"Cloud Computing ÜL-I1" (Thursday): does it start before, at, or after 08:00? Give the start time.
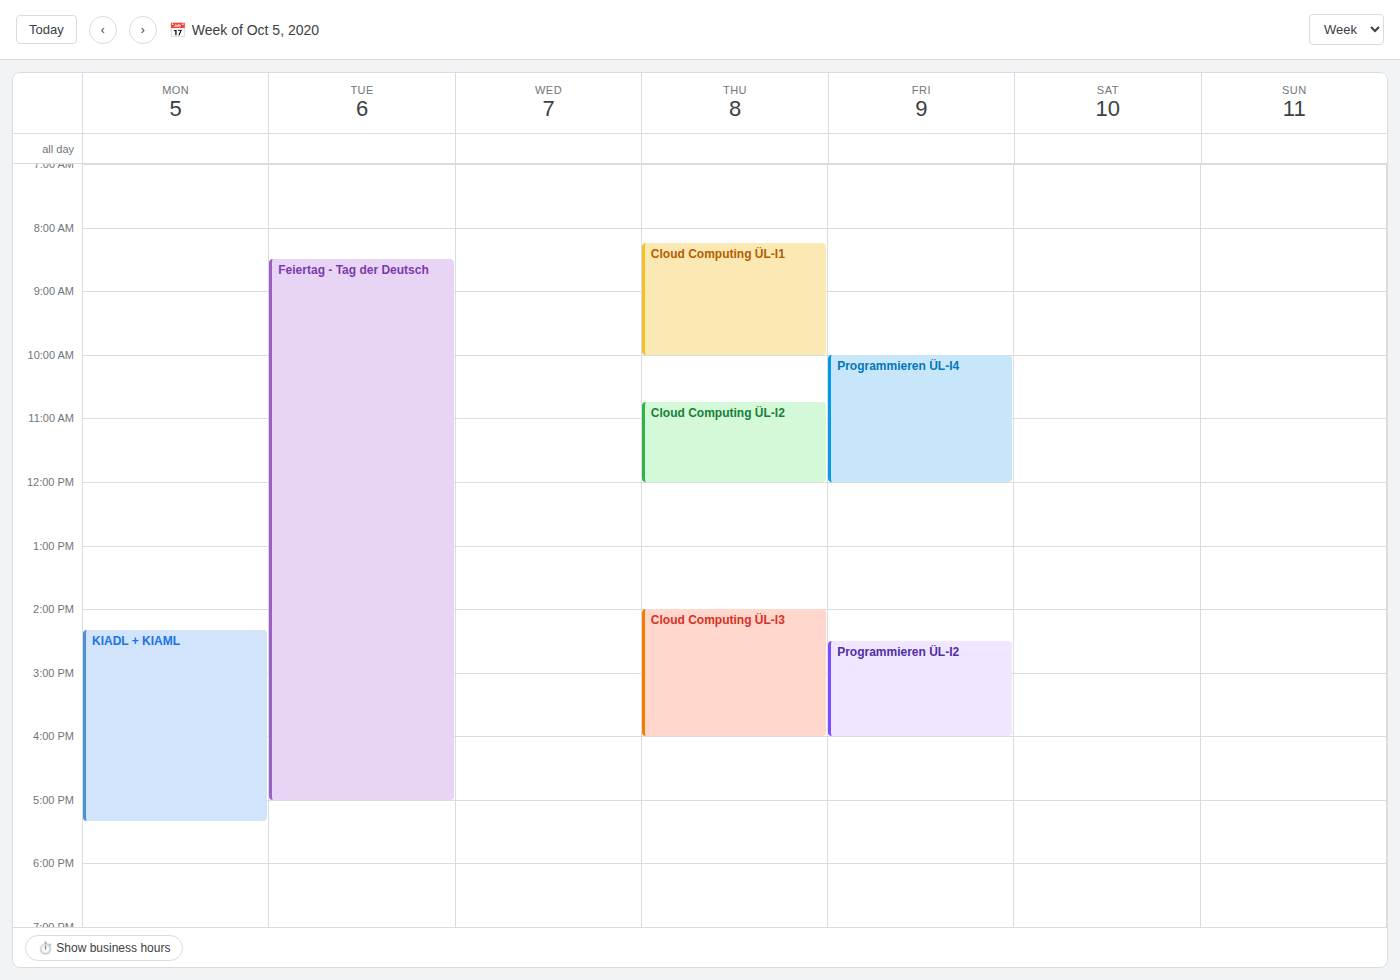
08:15 -- after 08:00, 15 minutes below the 08:00 line.